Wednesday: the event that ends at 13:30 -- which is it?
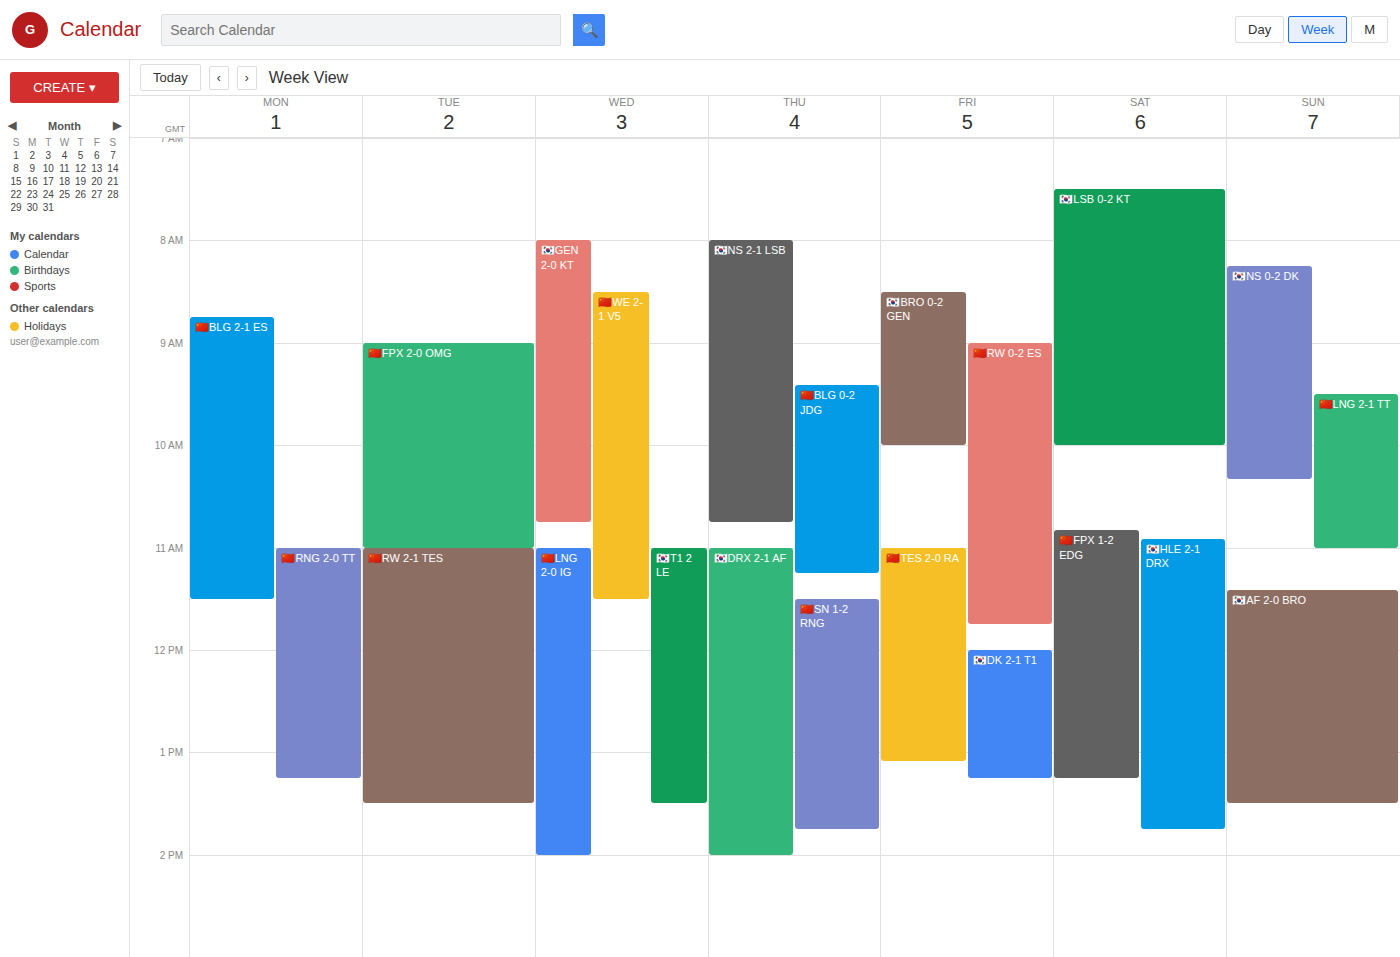
"🇰🇷T1 2 LE"